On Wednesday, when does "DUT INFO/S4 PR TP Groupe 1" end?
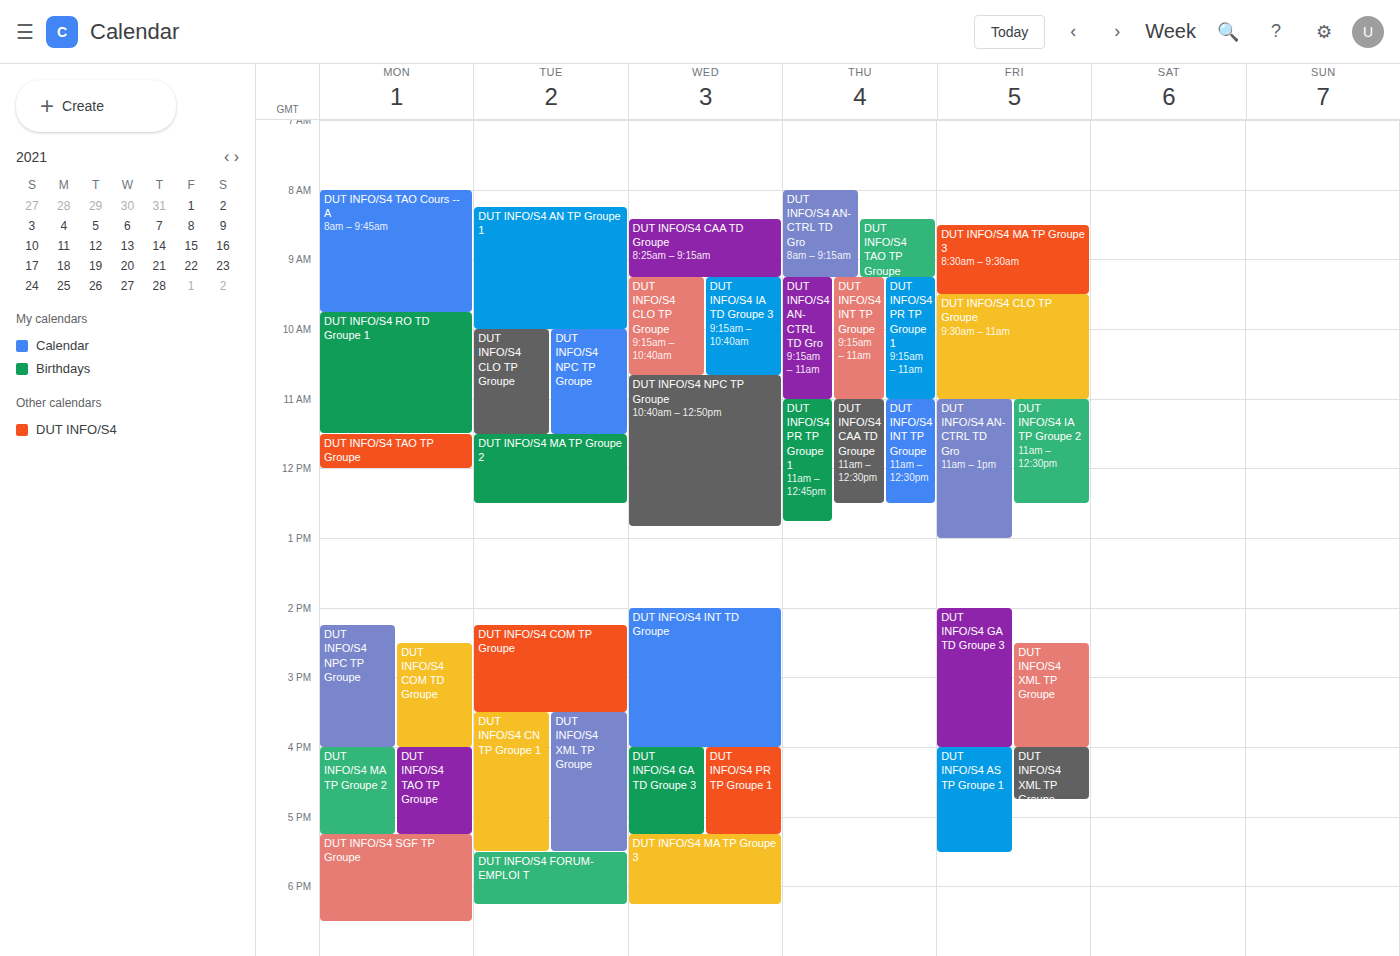
5:15 PM